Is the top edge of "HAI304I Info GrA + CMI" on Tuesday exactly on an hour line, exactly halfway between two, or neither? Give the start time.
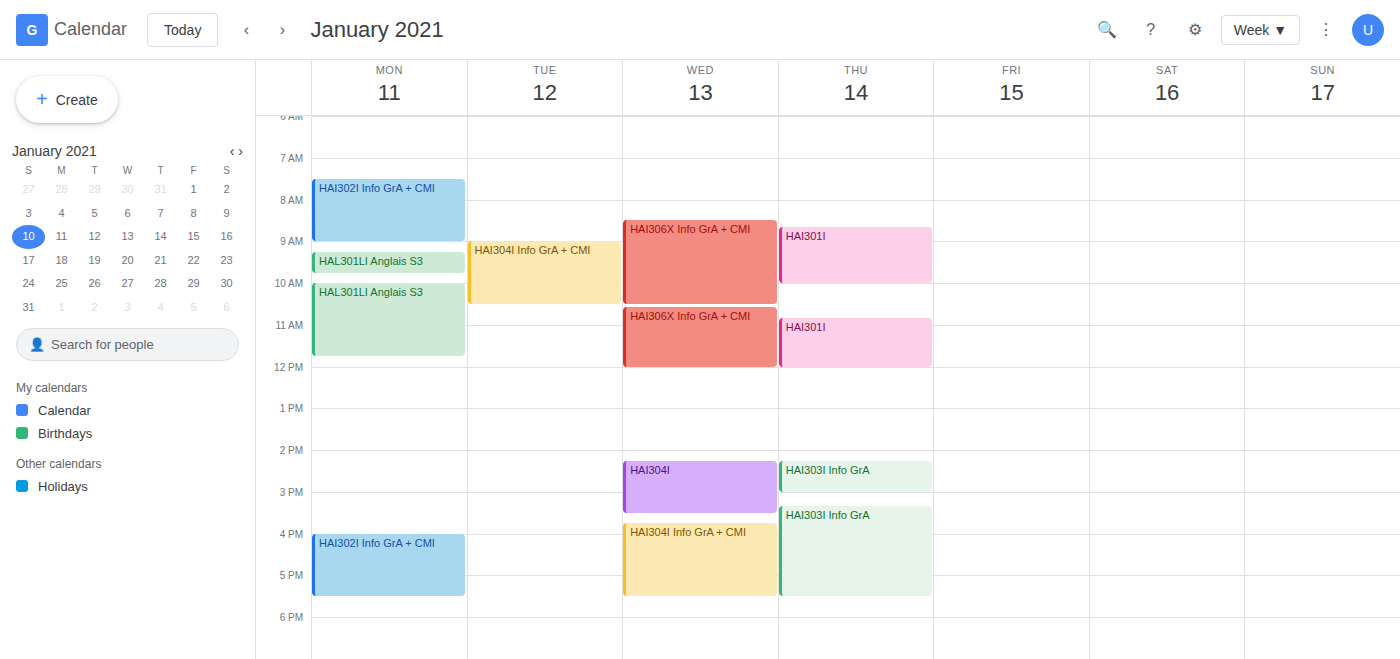
9:00 AM -- exactly on the 9 AM line.